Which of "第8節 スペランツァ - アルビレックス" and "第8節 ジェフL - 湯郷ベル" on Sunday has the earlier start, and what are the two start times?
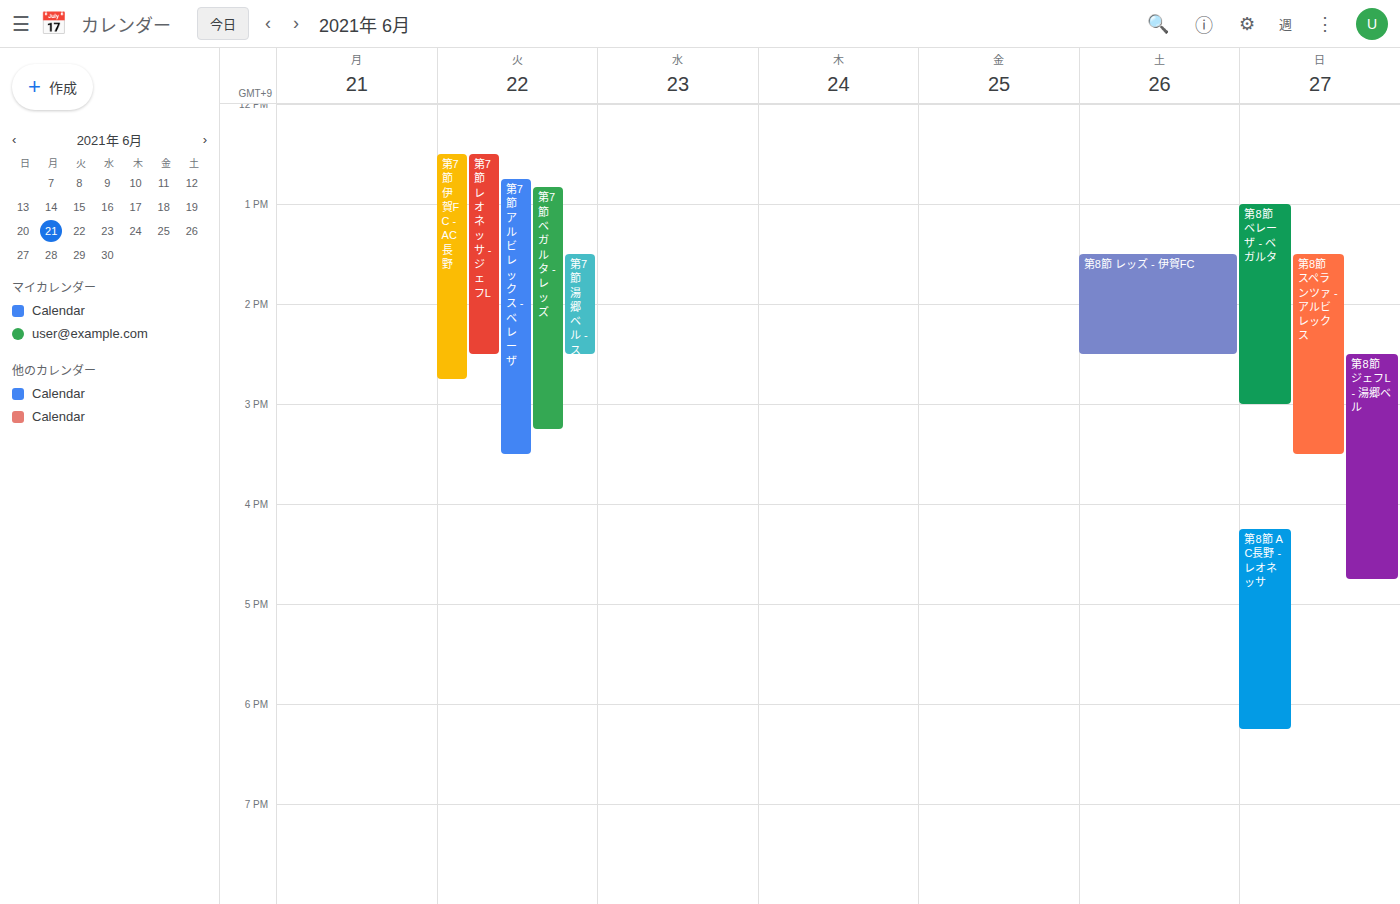
"第8節 スペランツァ - アルビレックス" 1:30 PM; "第8節 ジェフL - 湯郷ベル" 2:30 PM.